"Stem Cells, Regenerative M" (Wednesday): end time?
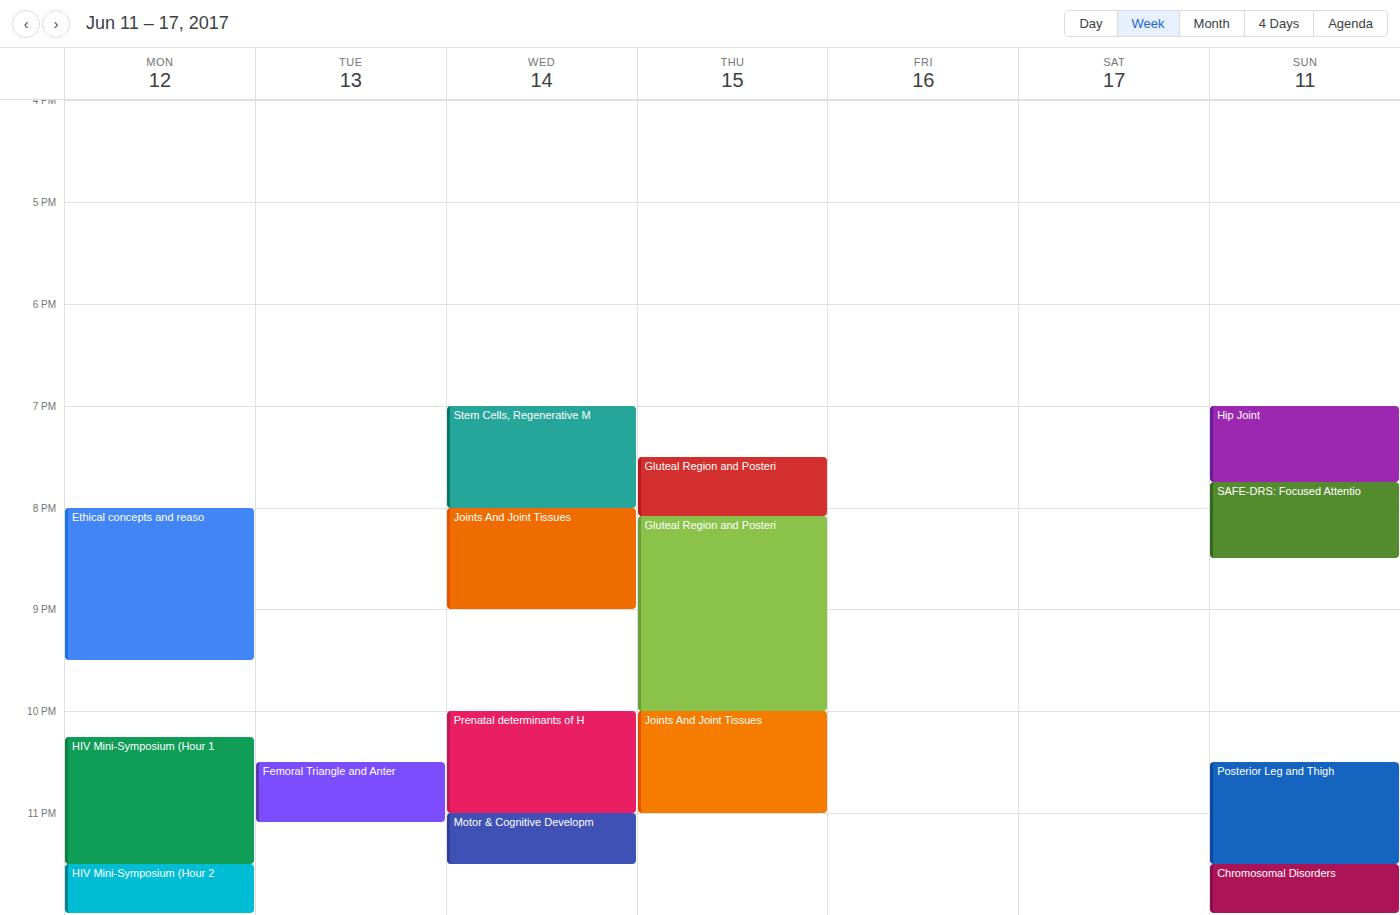
8:00 PM